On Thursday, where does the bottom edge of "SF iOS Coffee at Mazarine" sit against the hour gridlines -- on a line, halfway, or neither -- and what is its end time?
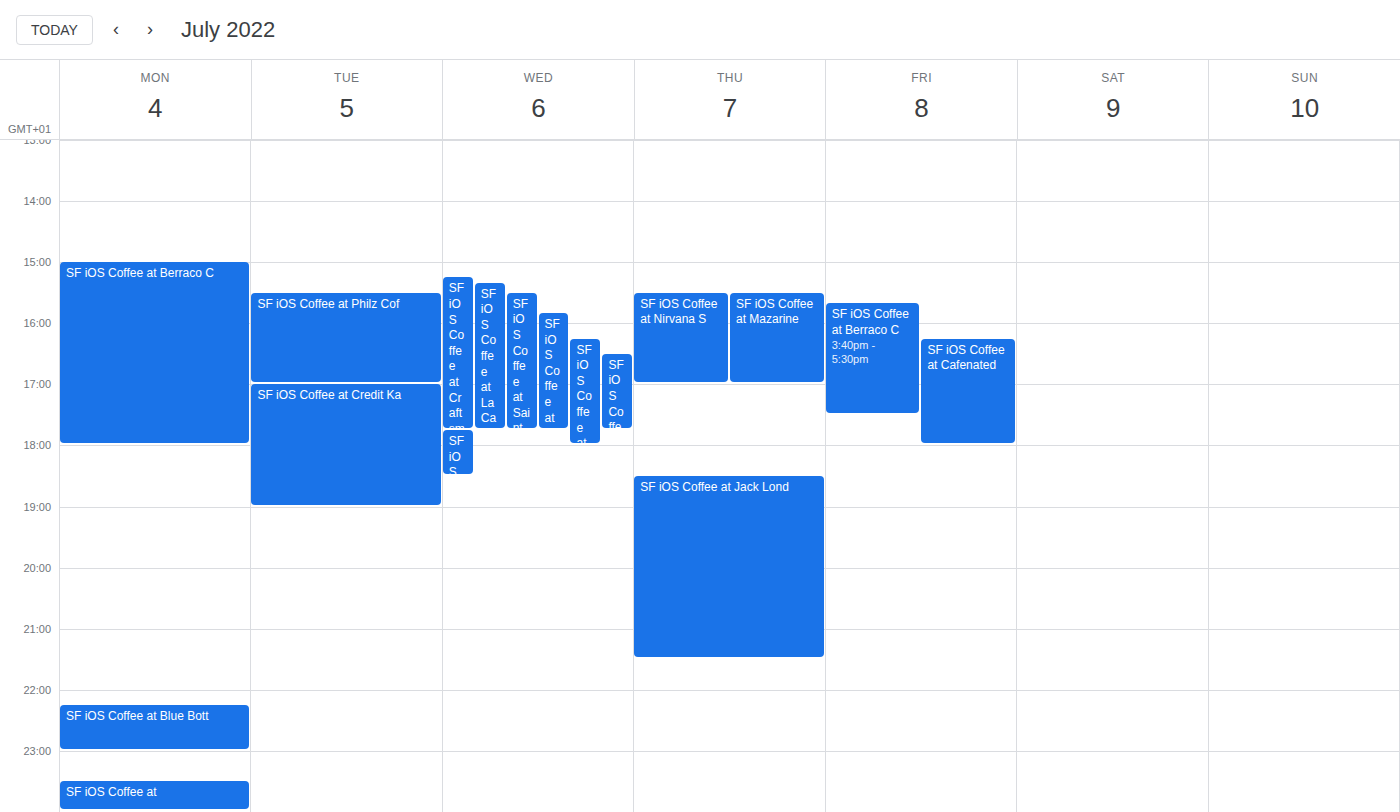
5:00 PM -- exactly on the 5 PM line.